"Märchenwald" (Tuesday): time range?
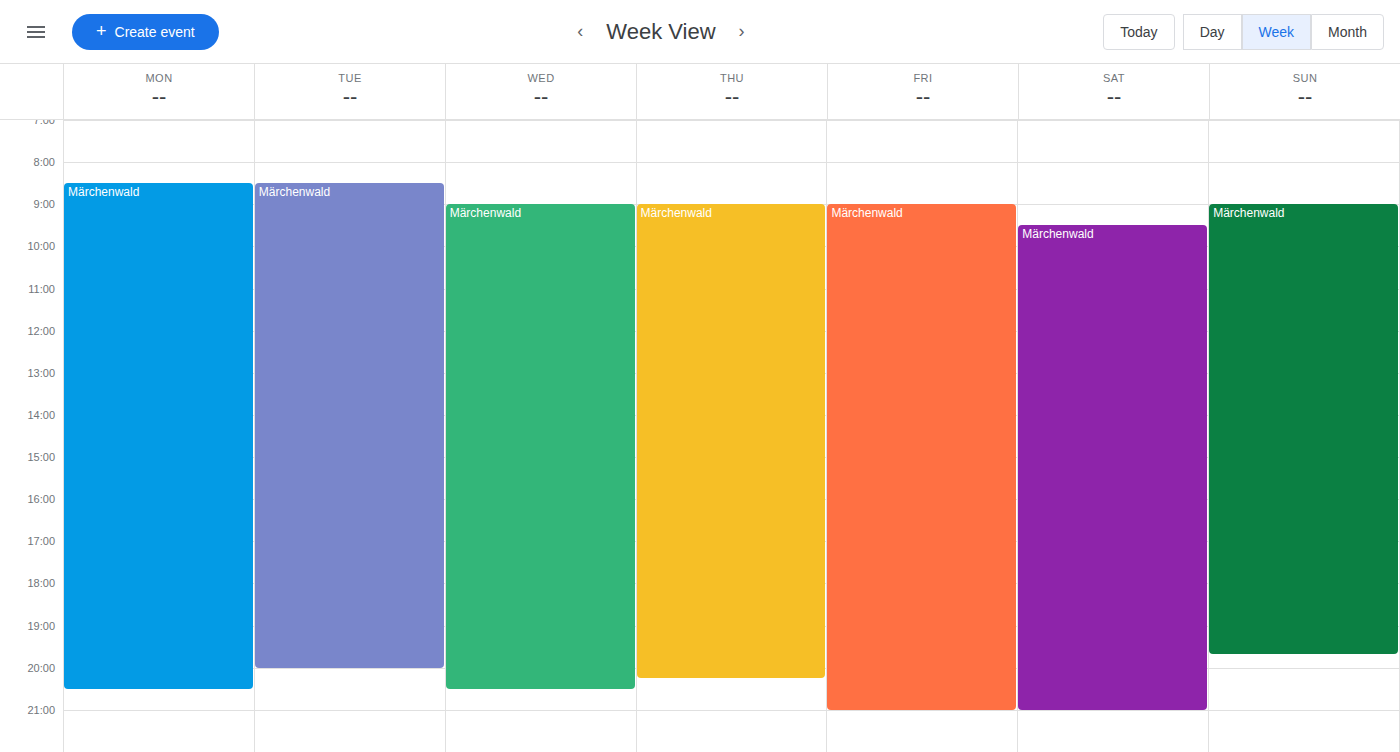
8:30 AM to 8:00 PM